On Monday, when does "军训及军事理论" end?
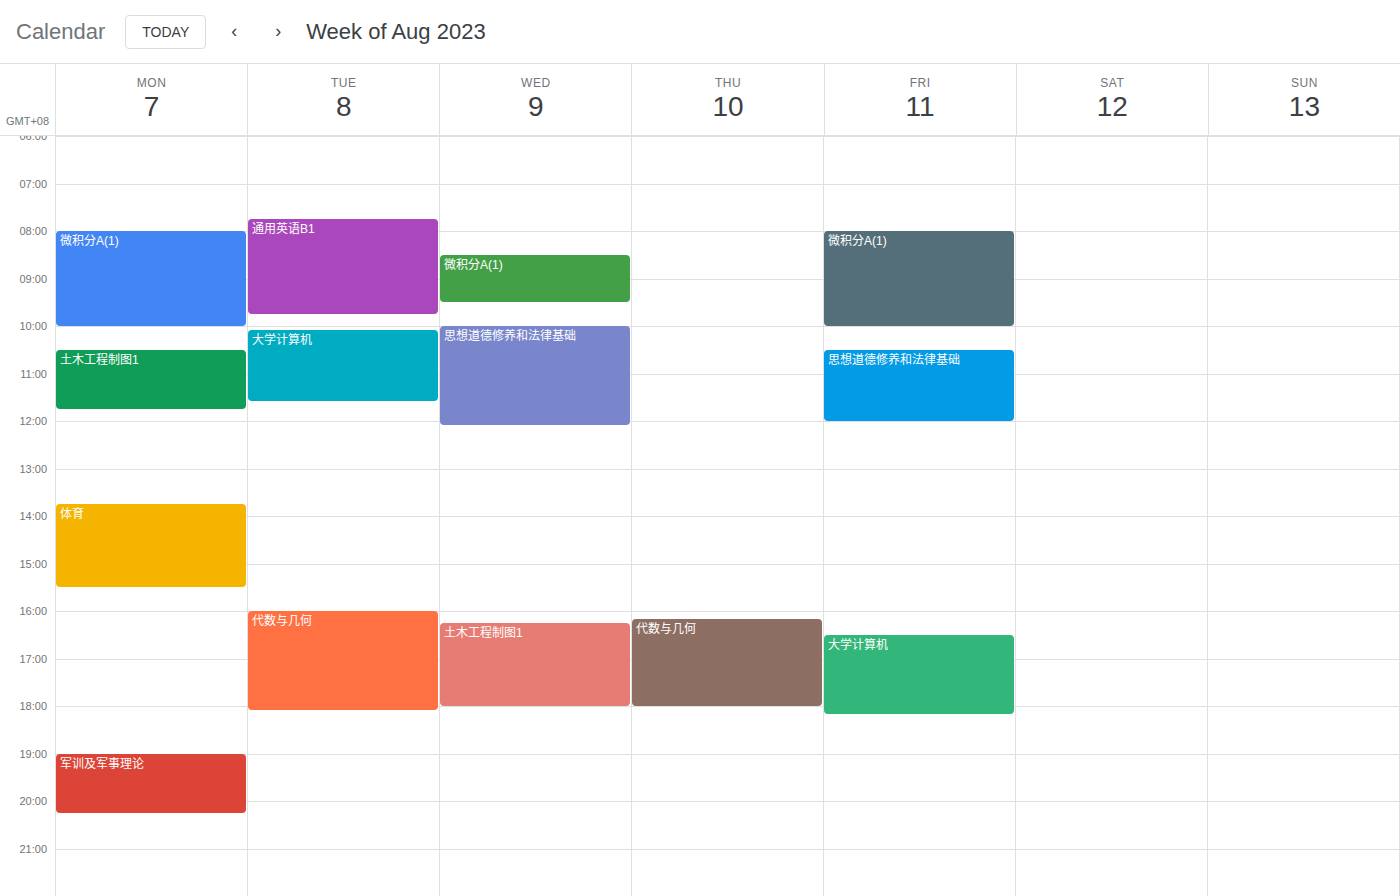
8:15 PM